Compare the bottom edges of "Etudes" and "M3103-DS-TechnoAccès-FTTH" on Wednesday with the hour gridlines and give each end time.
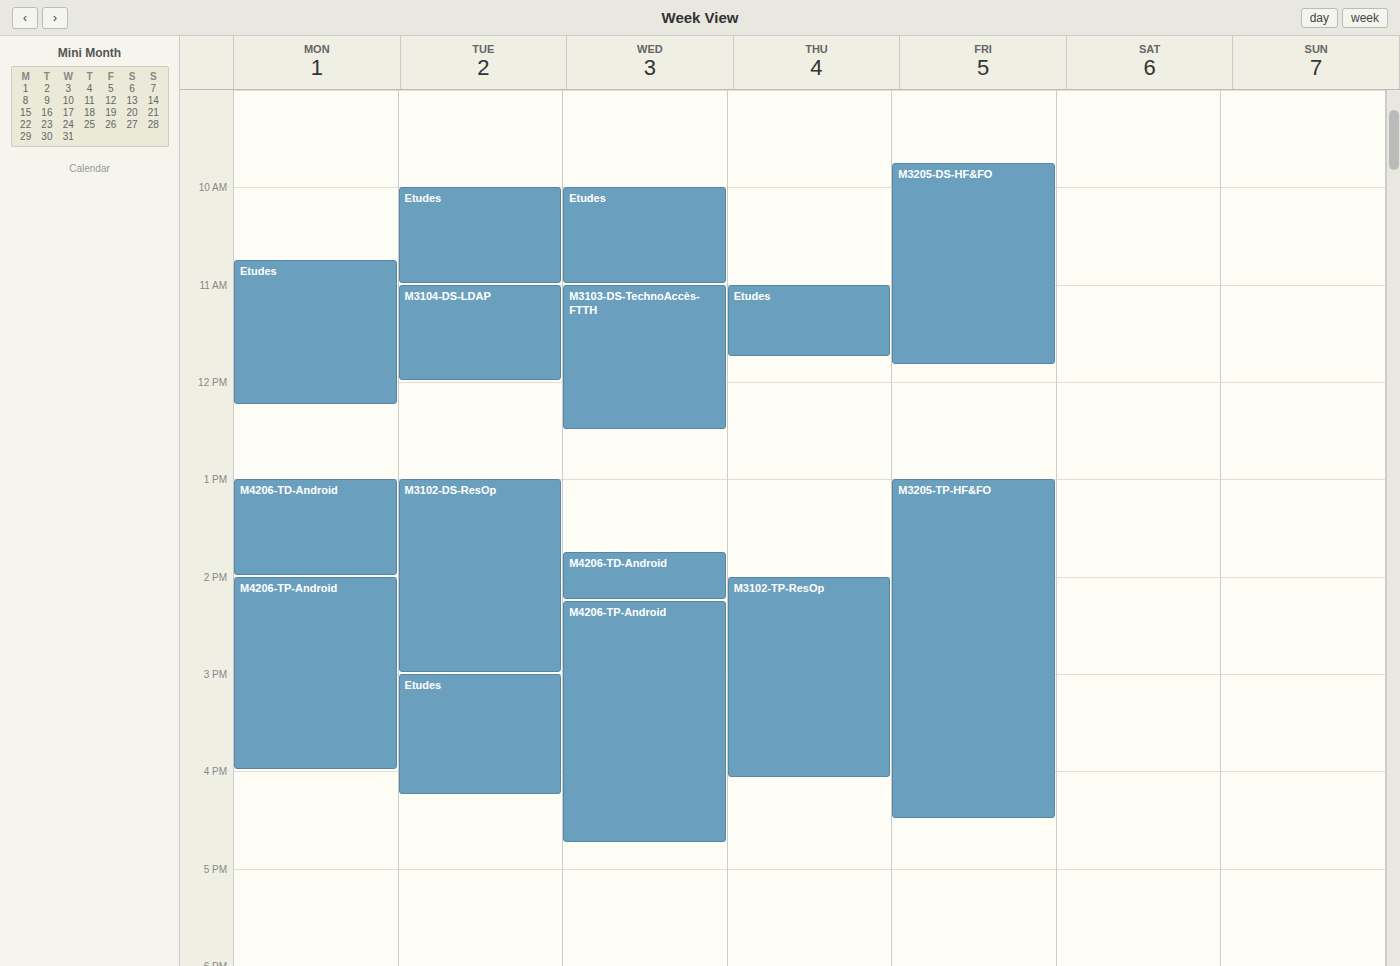
"Etudes": 11:00 AM, exactly on the 11 AM line. "M3103-DS-TechnoAccès-FTTH": 12:30 PM, halfway between the 12 PM and 1 PM lines.